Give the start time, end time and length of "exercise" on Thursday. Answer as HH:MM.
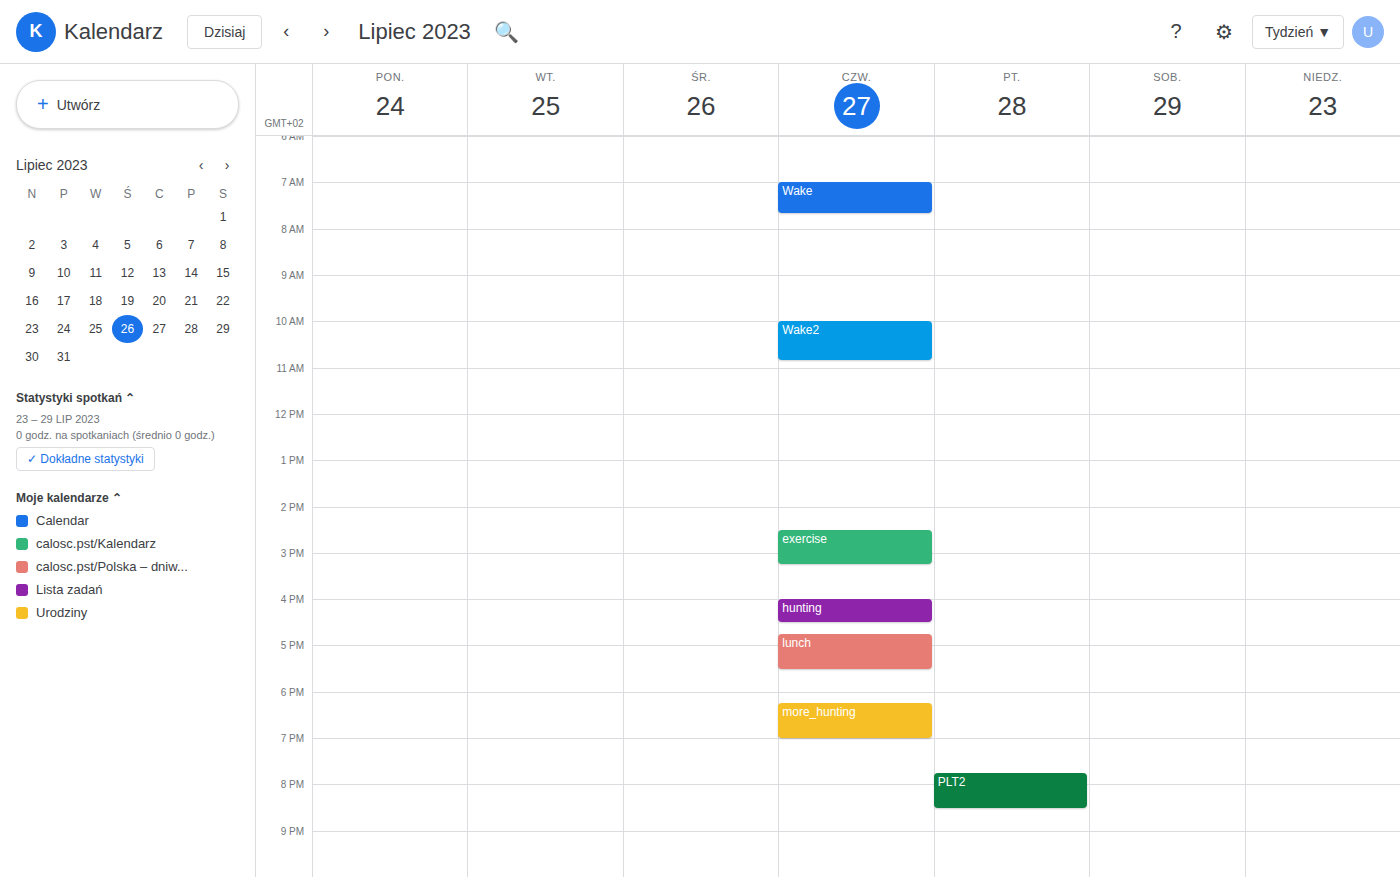
14:30 to 15:15, 45 minutes